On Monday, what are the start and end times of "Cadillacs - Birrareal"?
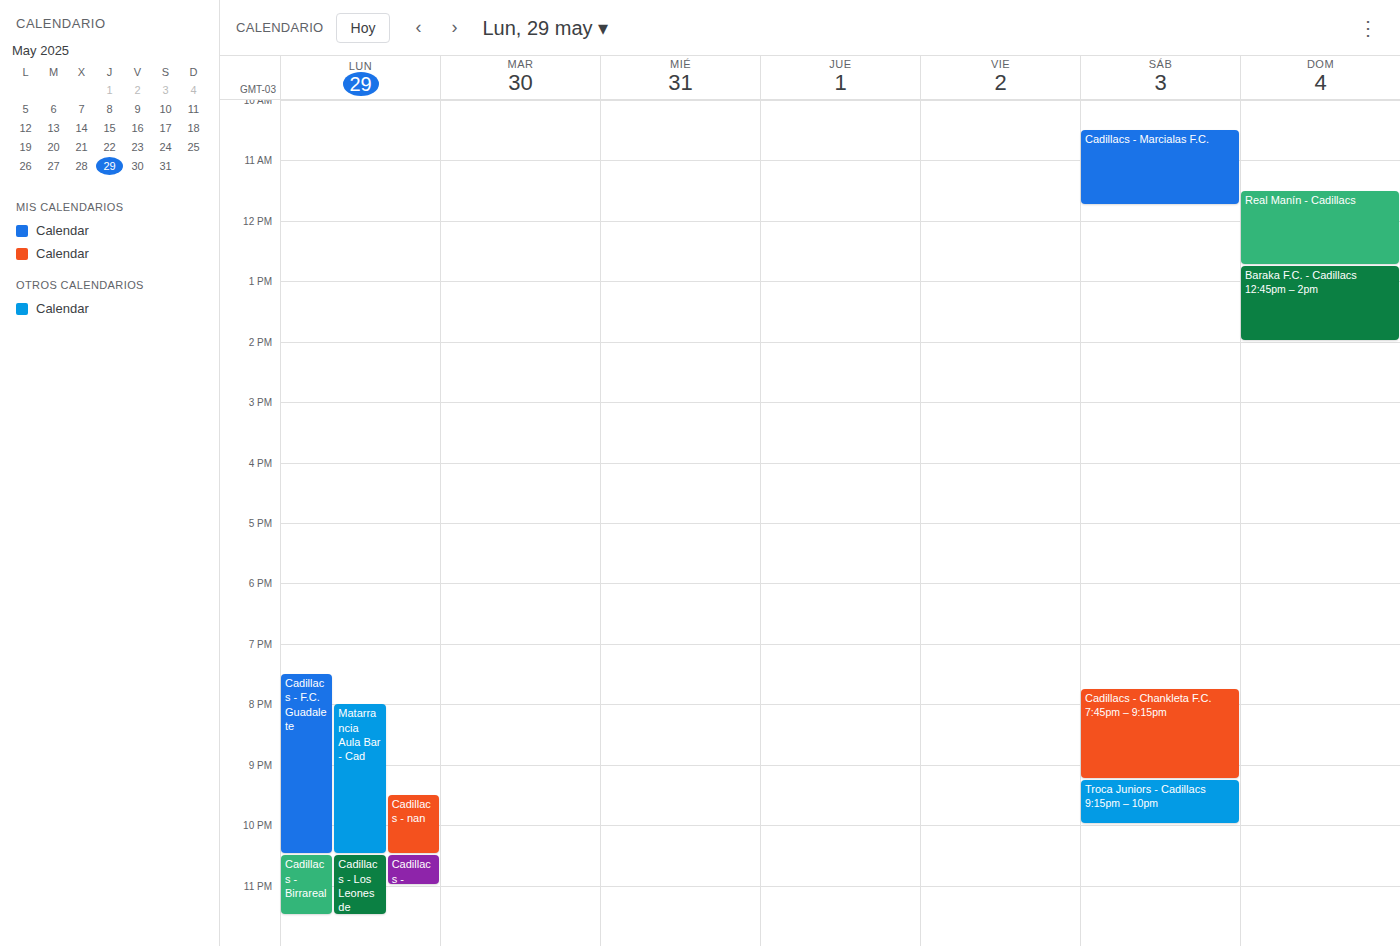
10:30 PM to 11:30 PM